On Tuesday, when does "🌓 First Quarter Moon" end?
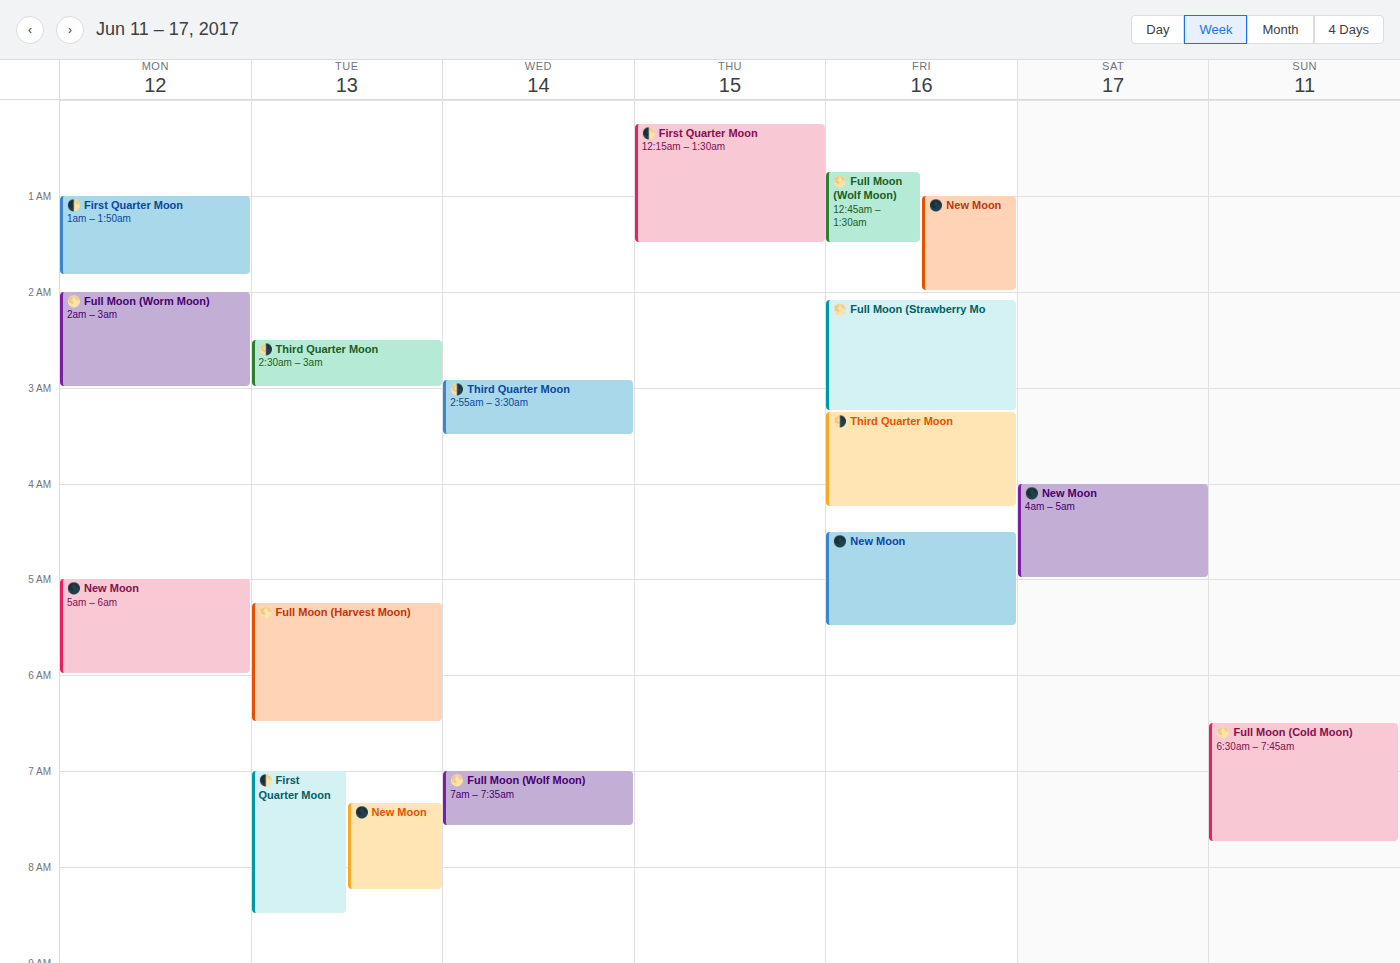
8:30 AM